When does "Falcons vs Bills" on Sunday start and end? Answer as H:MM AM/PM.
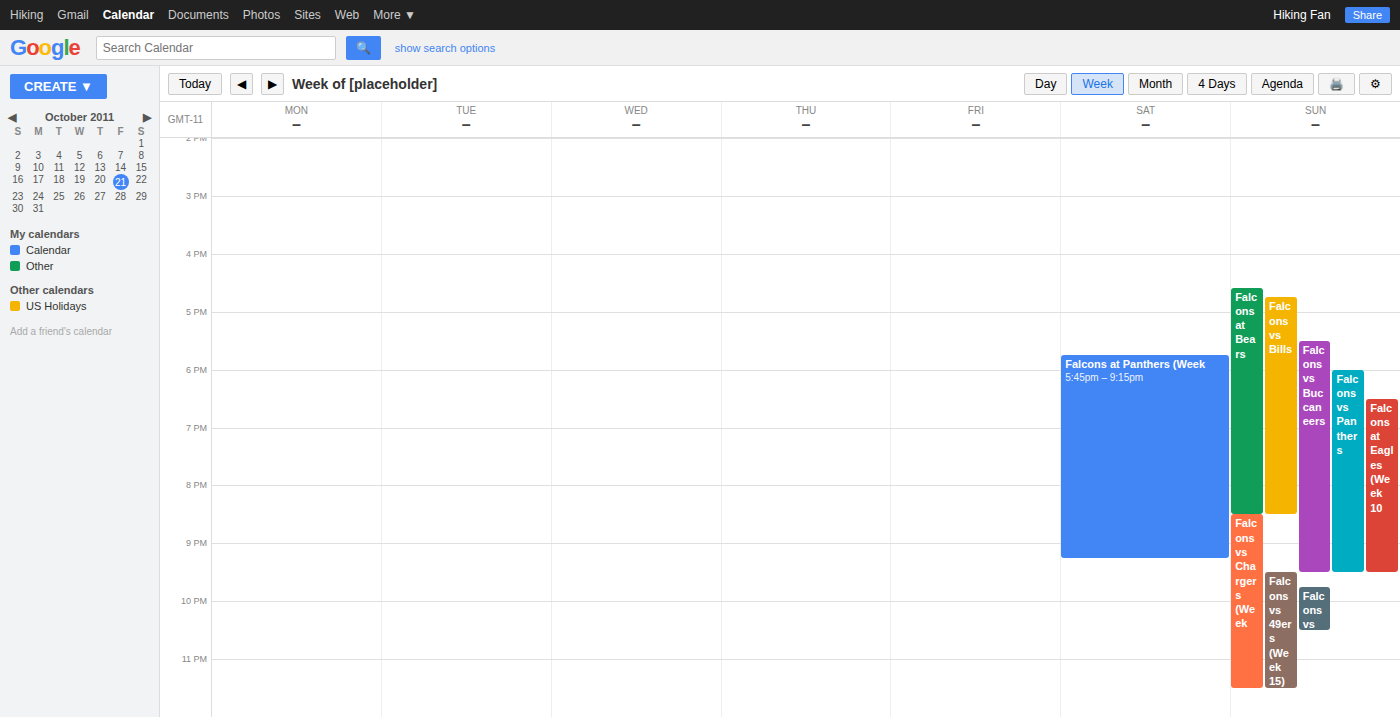
4:45 PM to 8:30 PM